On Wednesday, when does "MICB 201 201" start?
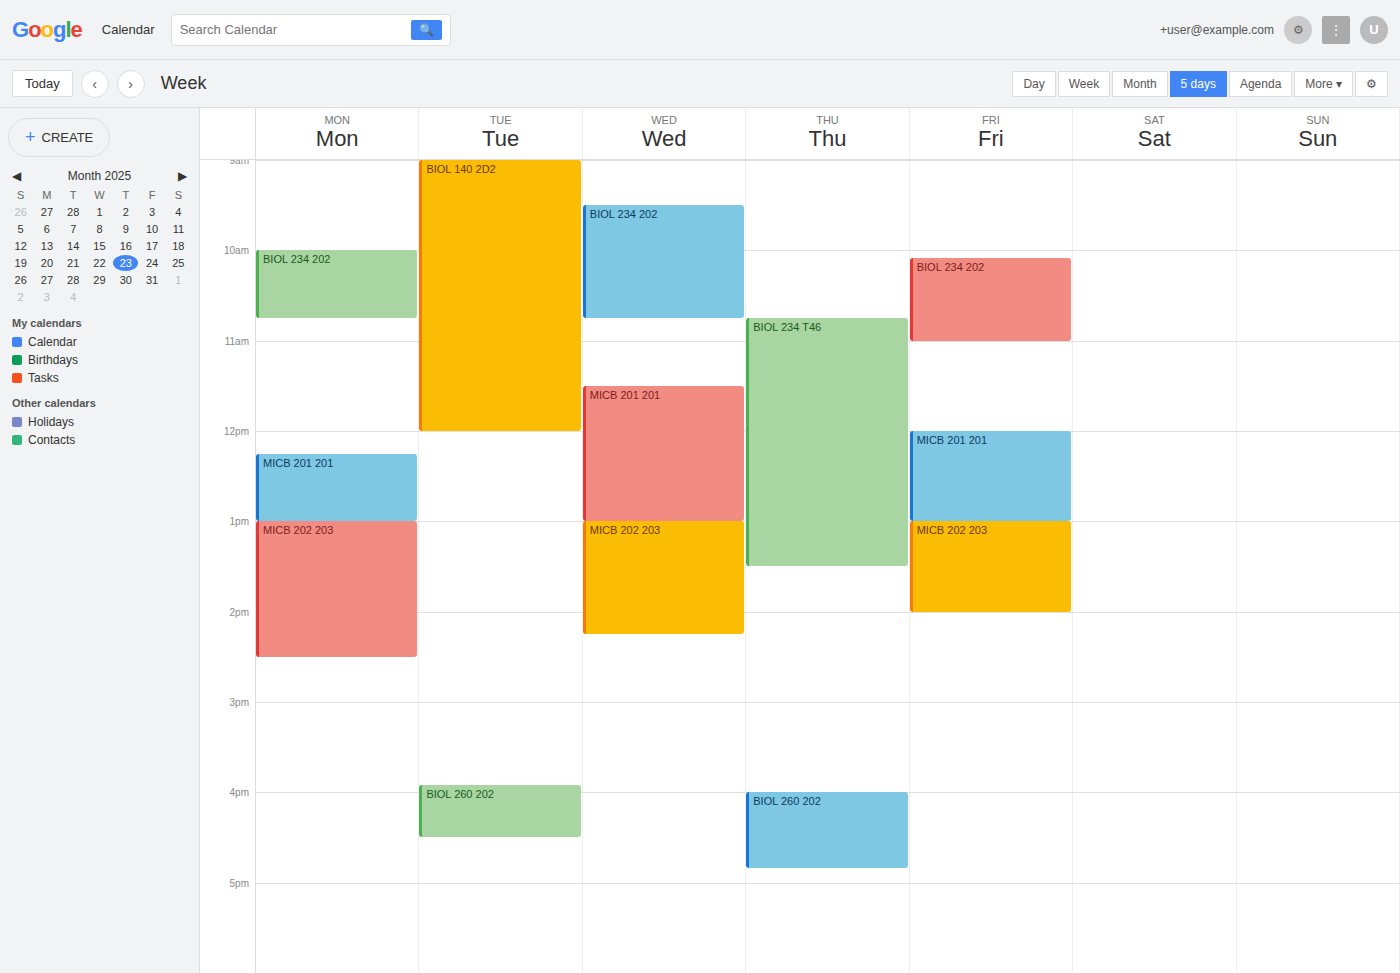
11:30 AM